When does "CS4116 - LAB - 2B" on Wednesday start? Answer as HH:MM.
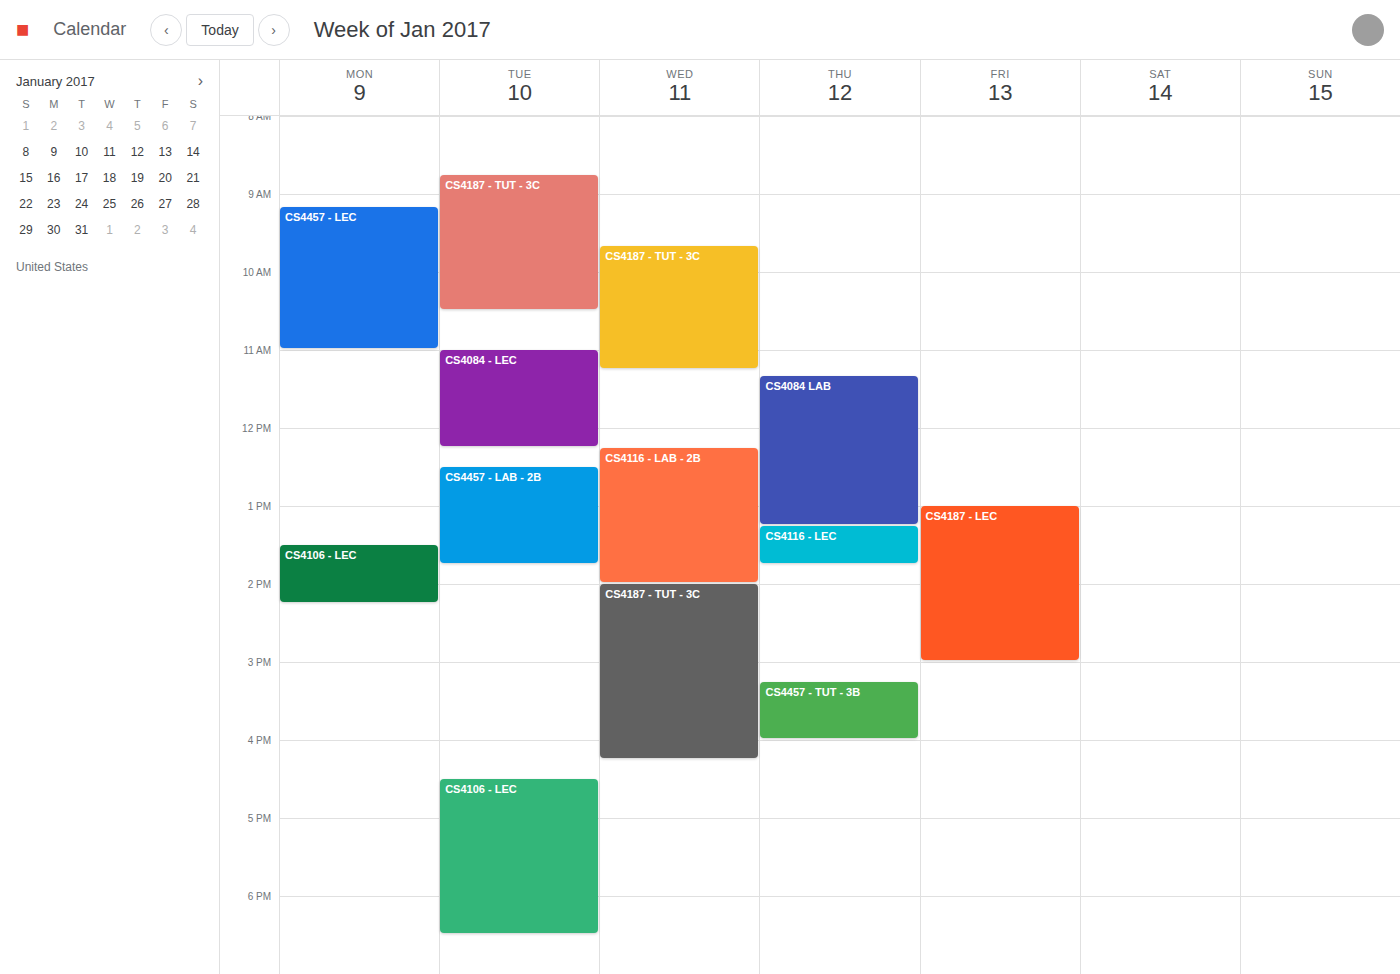
12:15